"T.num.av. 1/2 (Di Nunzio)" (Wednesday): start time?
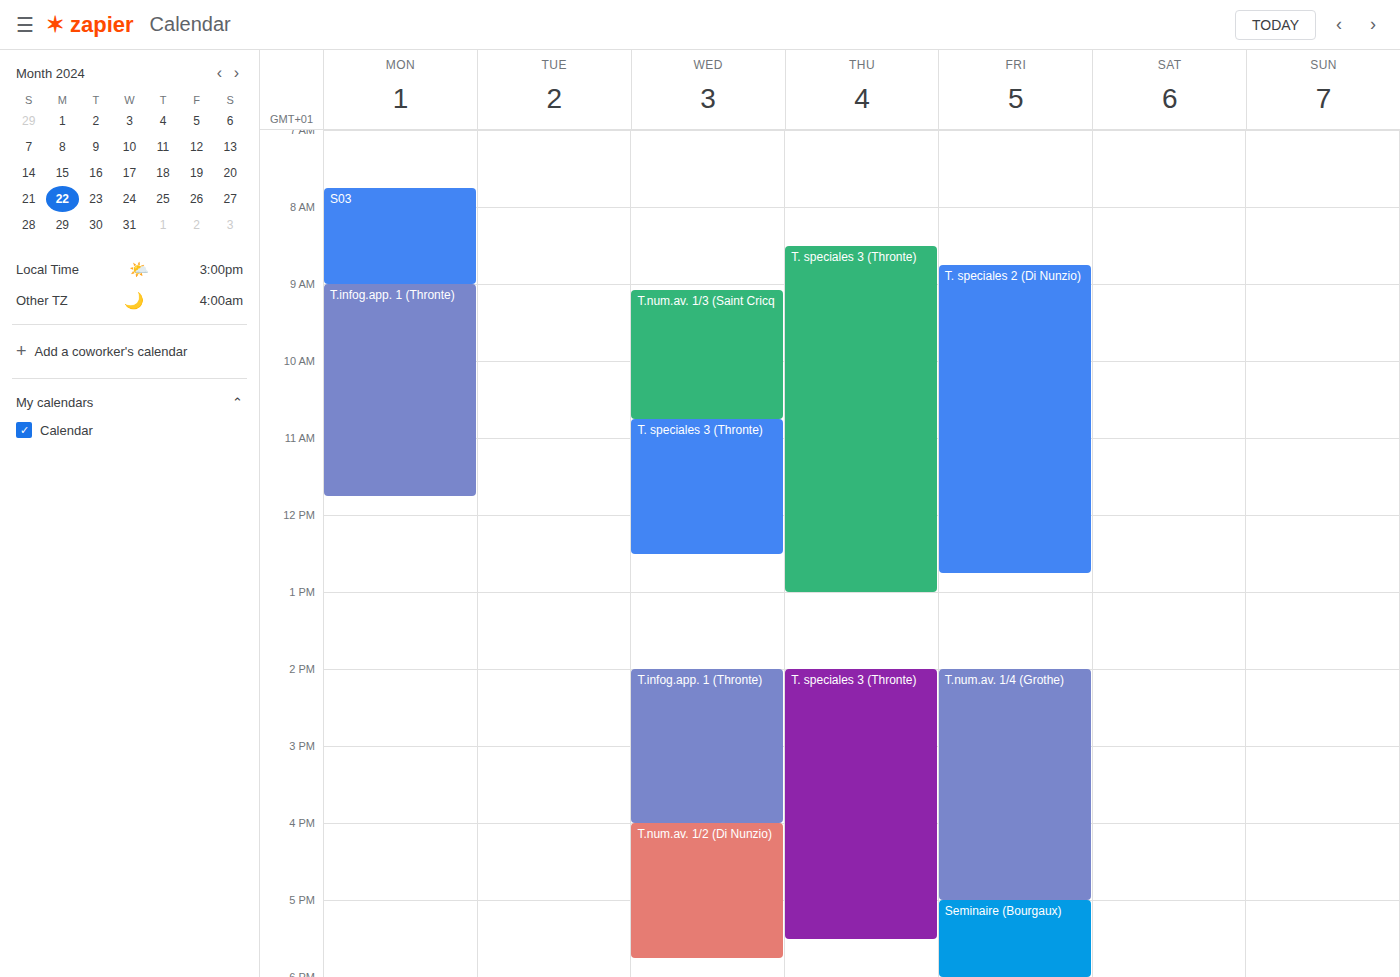
16:00